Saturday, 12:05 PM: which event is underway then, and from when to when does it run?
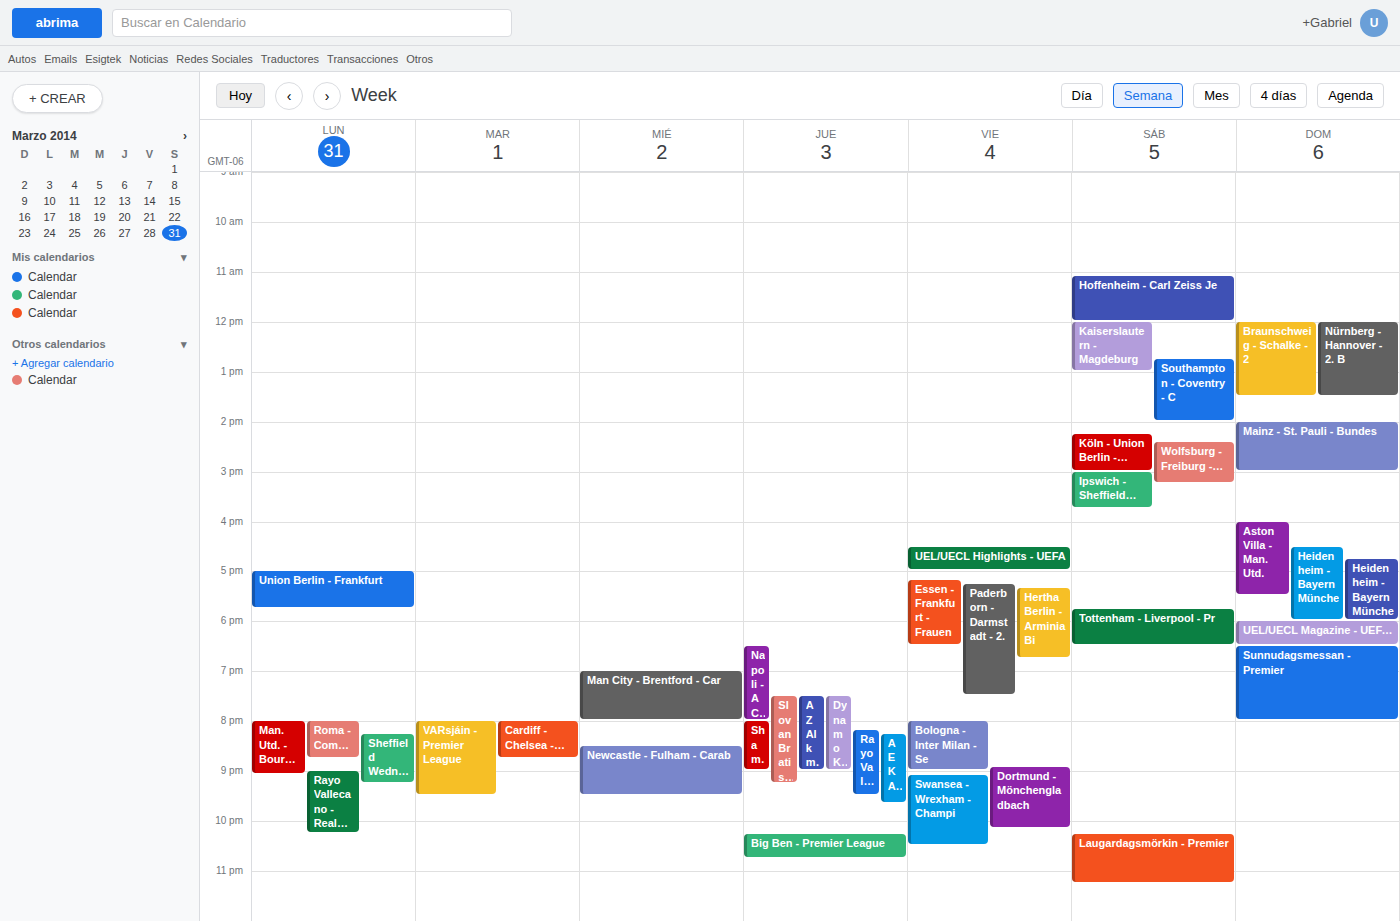
"Kaiserslautern - Magdeburg", 12:00 PM to 1:00 PM